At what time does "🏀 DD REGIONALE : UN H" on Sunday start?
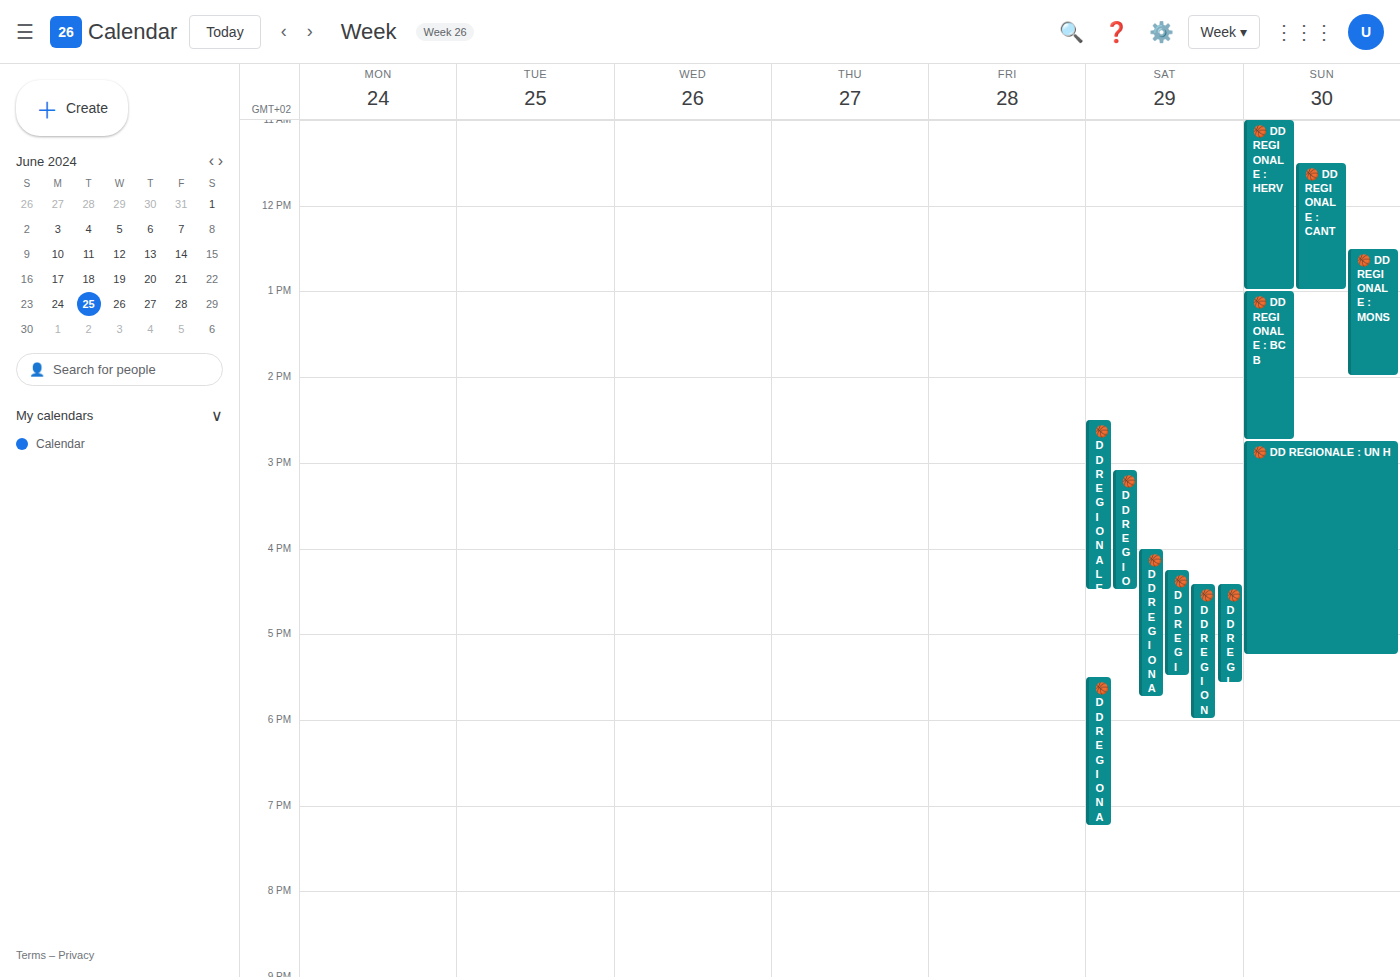
2:45 PM